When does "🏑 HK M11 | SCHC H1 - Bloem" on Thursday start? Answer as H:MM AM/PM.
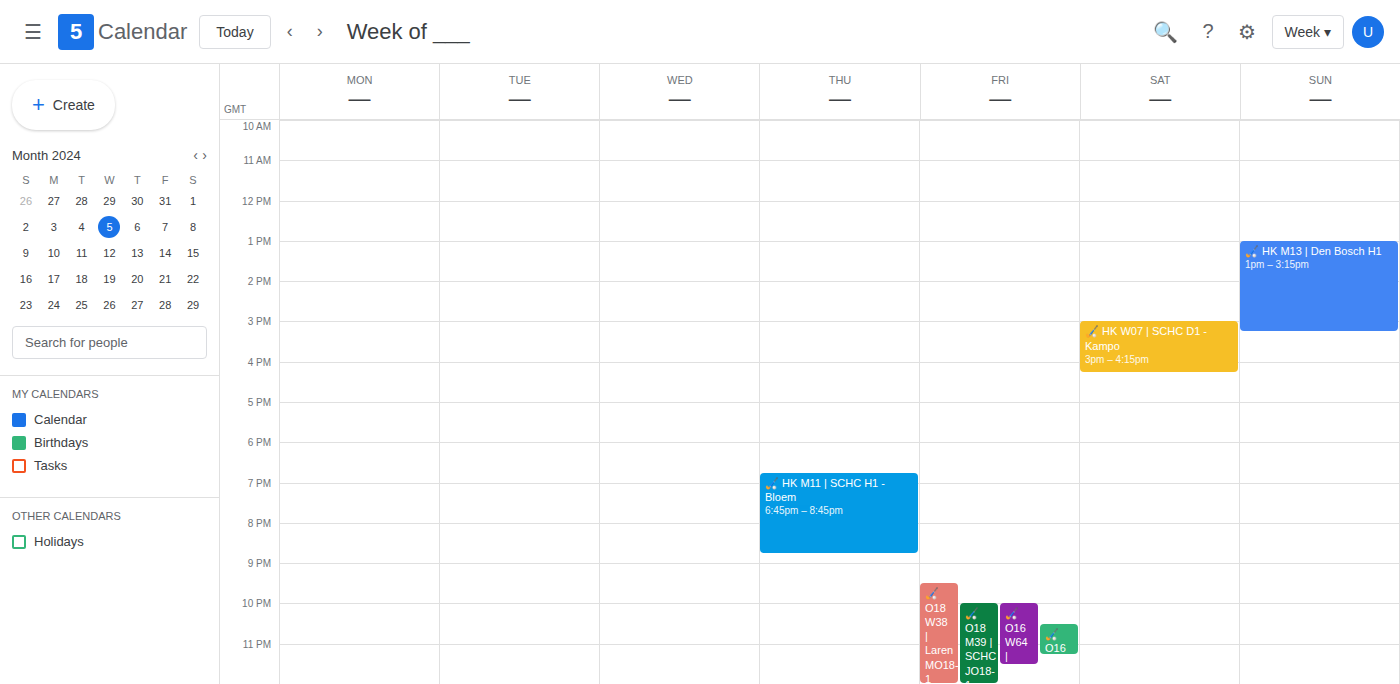
6:45 PM